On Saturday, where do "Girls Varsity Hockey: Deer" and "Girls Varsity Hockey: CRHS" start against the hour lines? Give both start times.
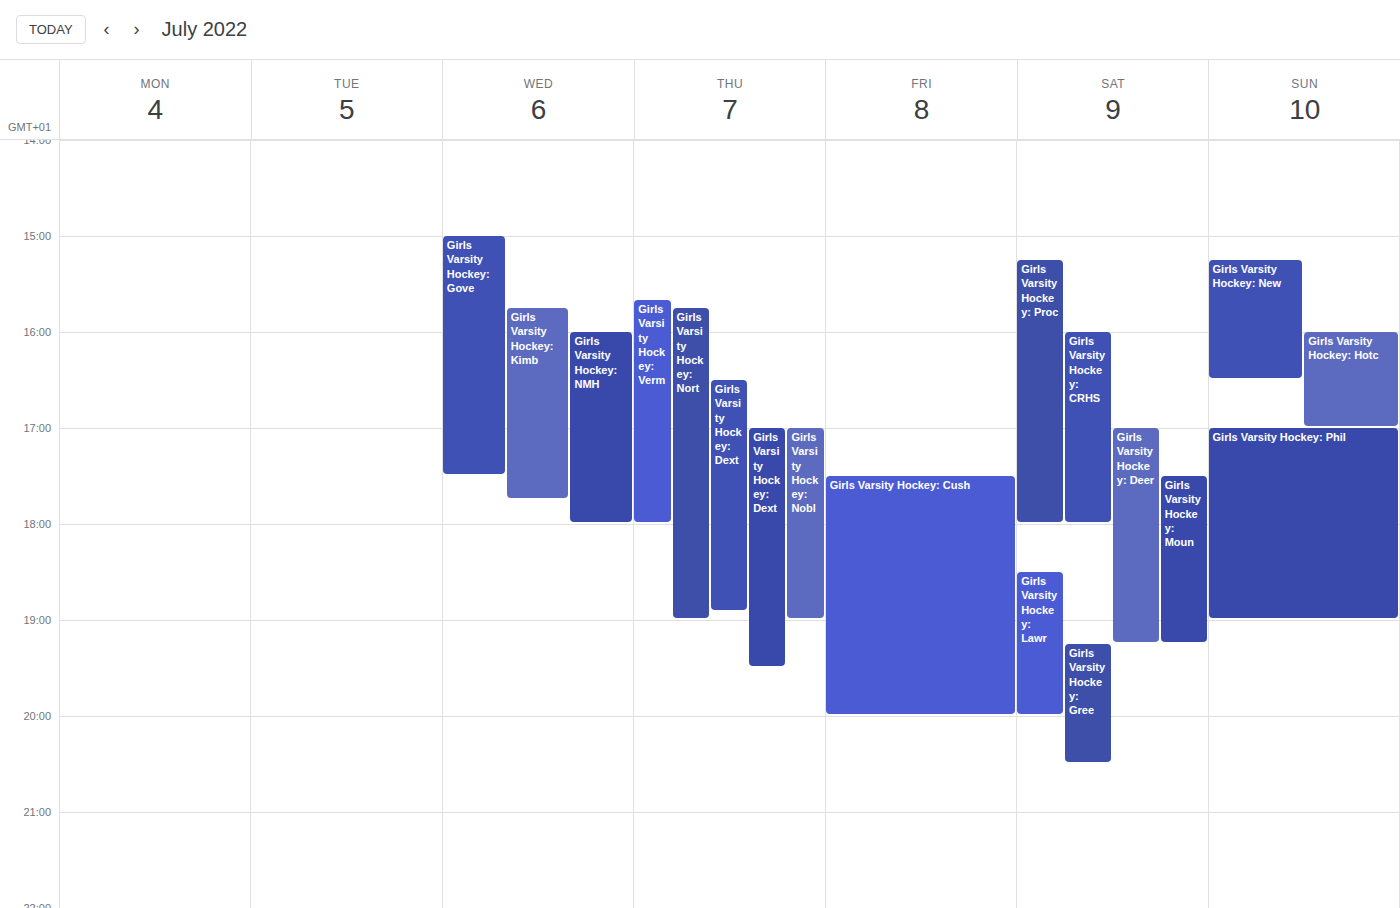
"Girls Varsity Hockey: Deer": 5:00 PM, exactly on the 5 PM line. "Girls Varsity Hockey: CRHS": 4:00 PM, exactly on the 4 PM line.